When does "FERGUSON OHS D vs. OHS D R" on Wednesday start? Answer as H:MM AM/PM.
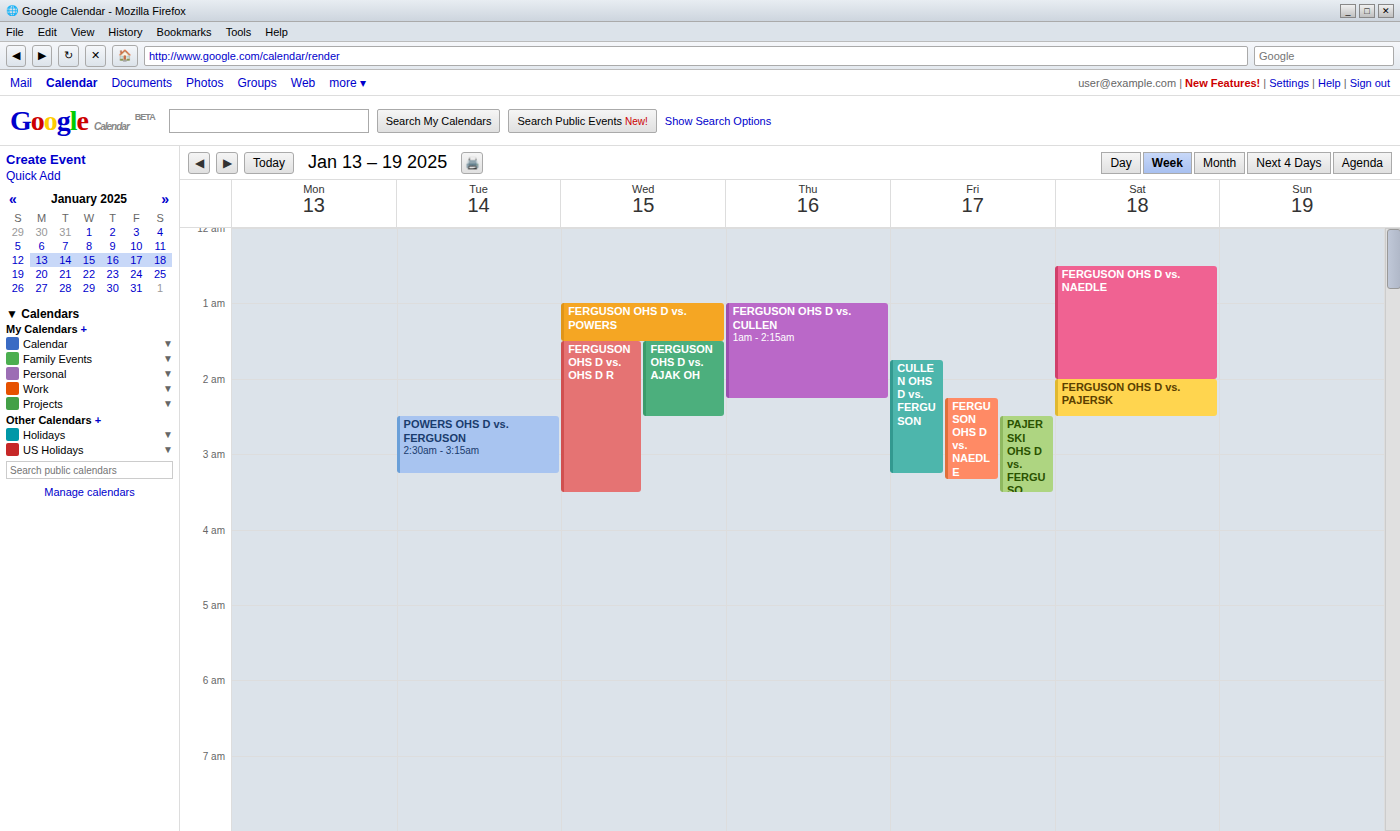
1:30 AM